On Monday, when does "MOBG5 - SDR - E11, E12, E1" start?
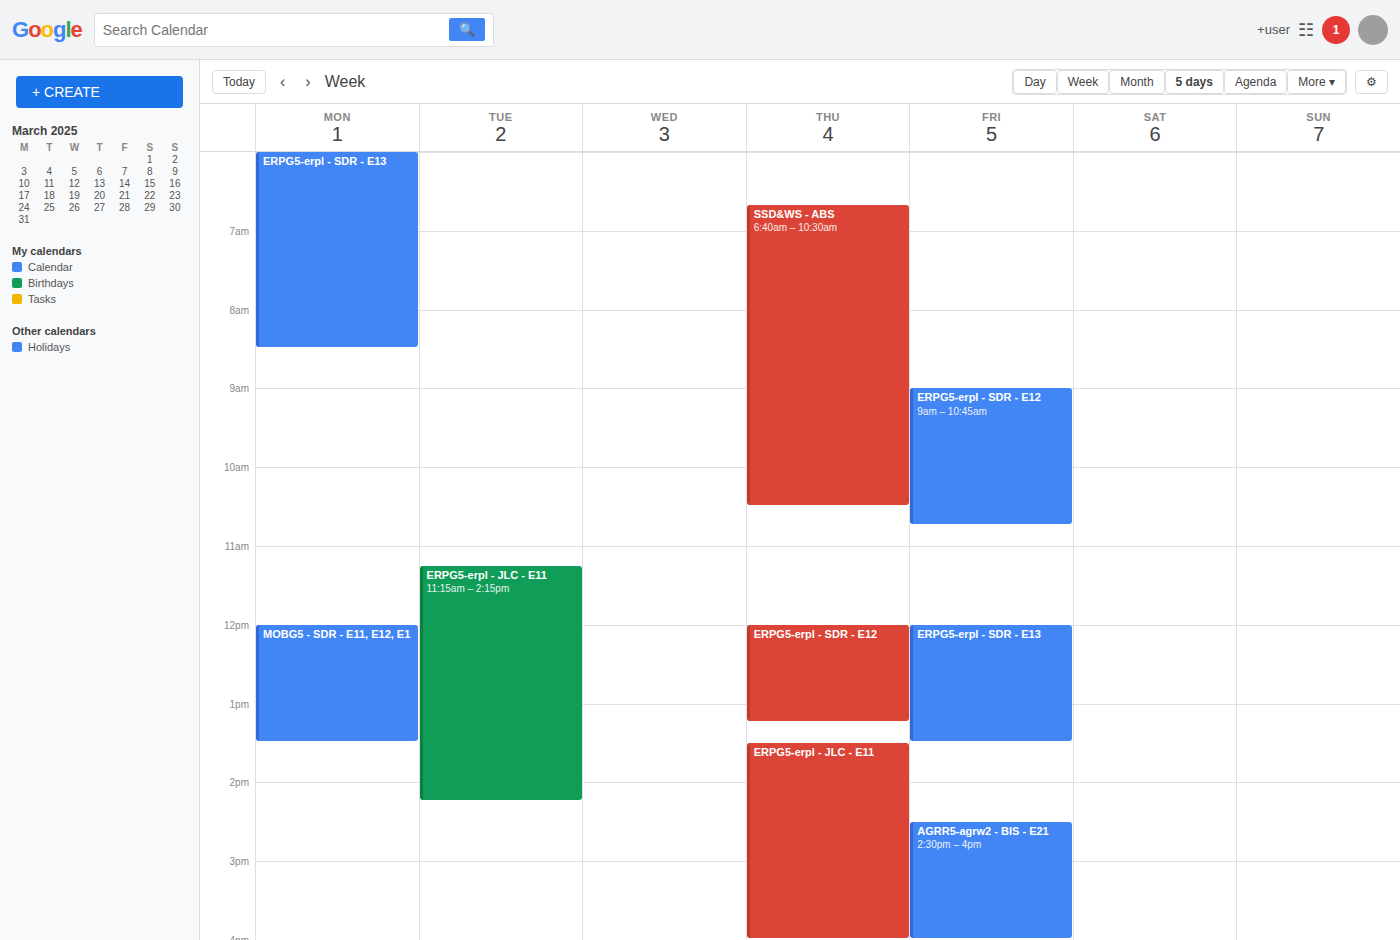
12:00 PM